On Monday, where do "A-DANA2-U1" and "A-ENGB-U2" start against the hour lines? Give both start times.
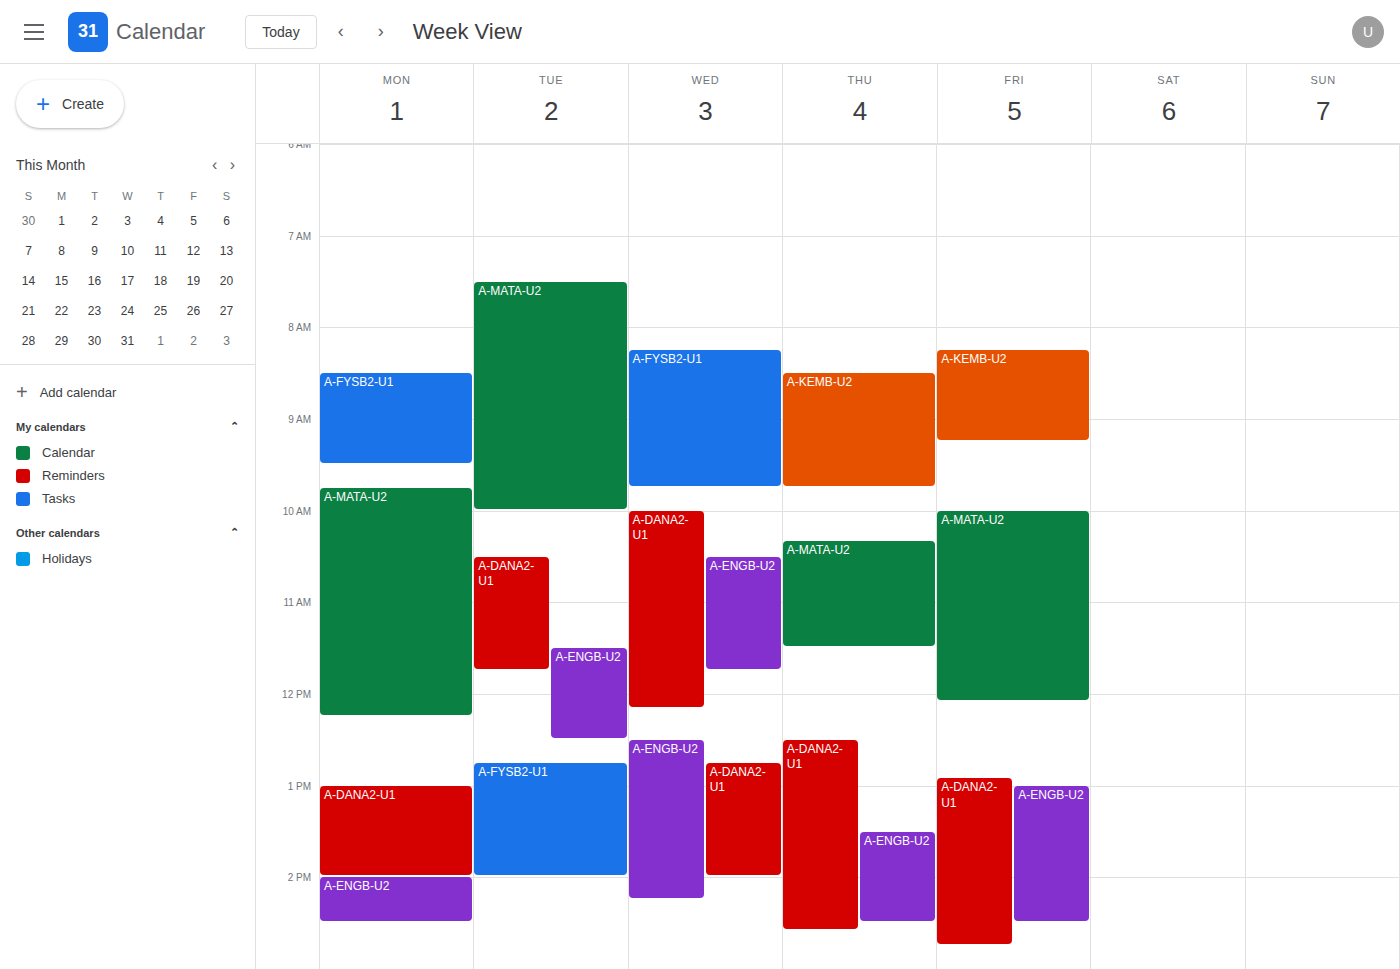
"A-DANA2-U1": 1:00 PM, exactly on the 1 PM line. "A-ENGB-U2": 2:00 PM, exactly on the 2 PM line.